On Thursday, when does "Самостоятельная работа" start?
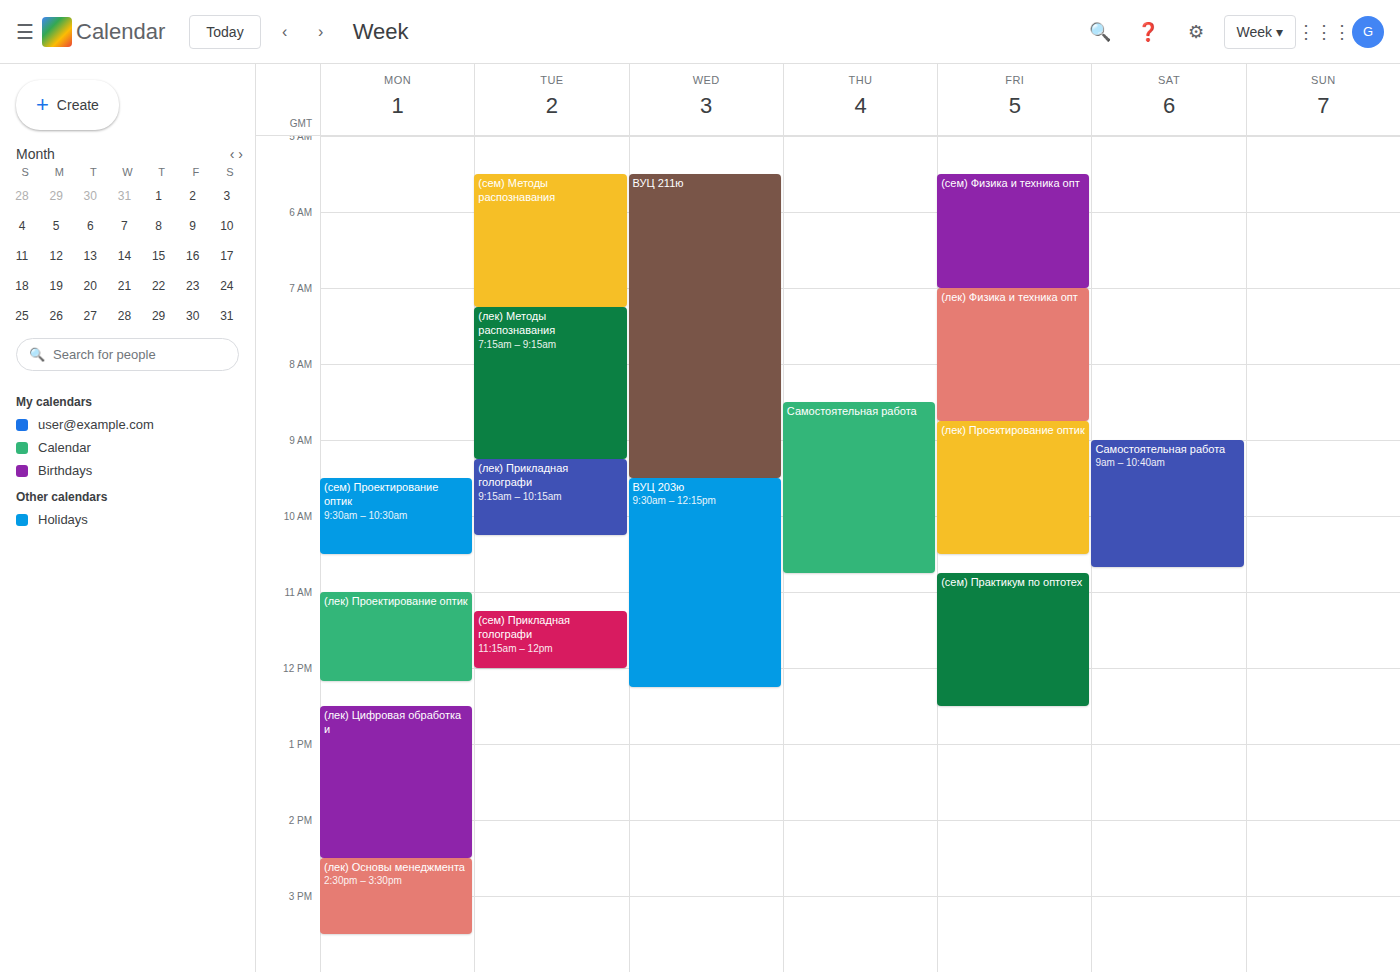
8:30 AM